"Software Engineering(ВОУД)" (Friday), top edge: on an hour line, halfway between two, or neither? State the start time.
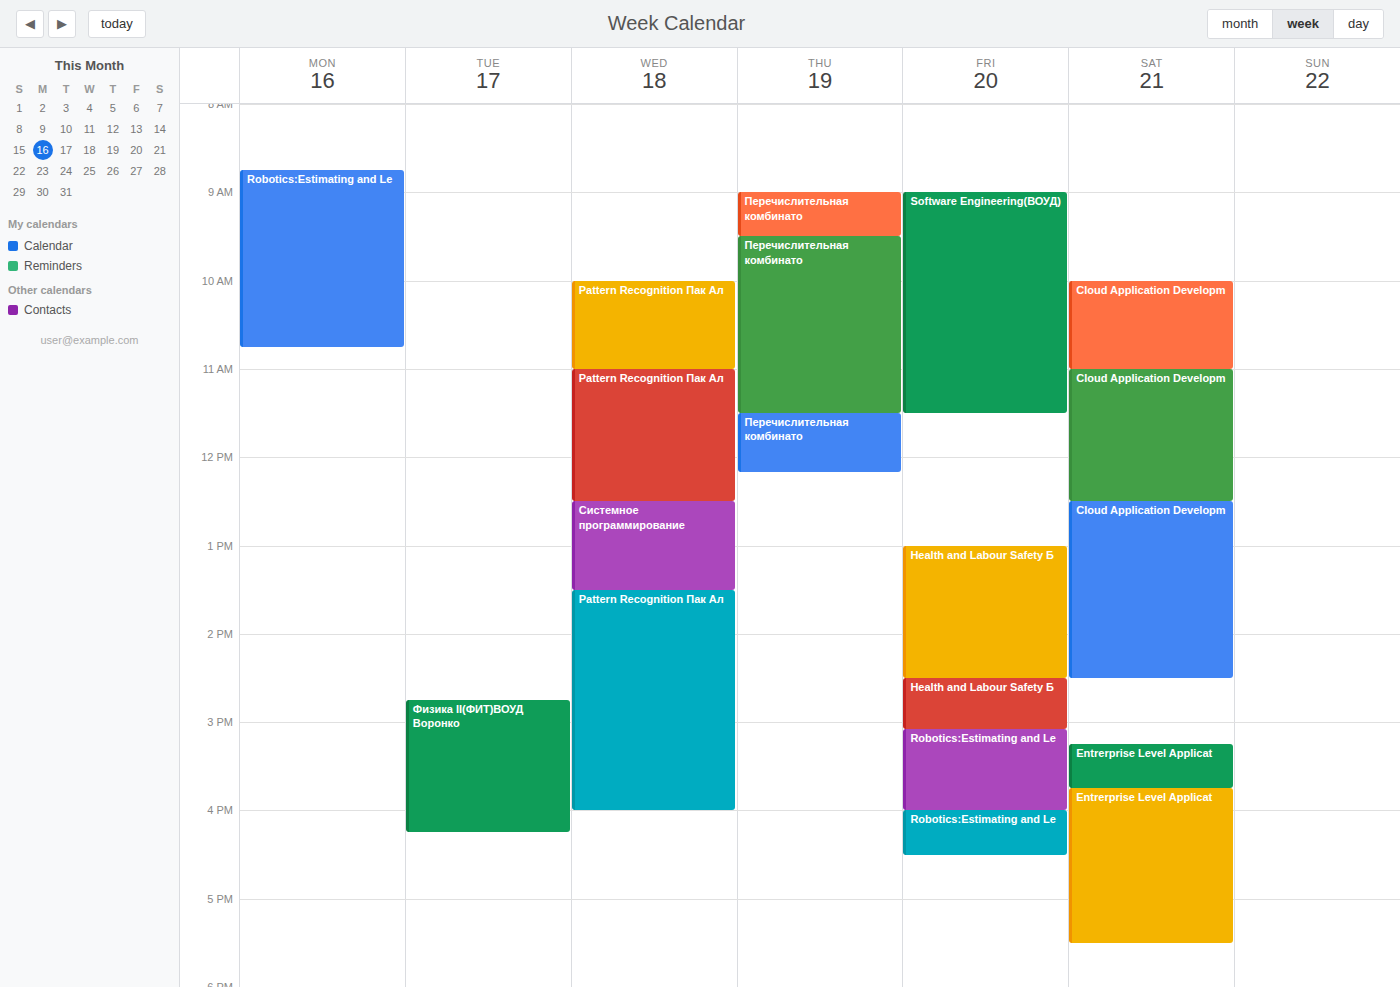
9:00 AM -- exactly on the 9 AM line.